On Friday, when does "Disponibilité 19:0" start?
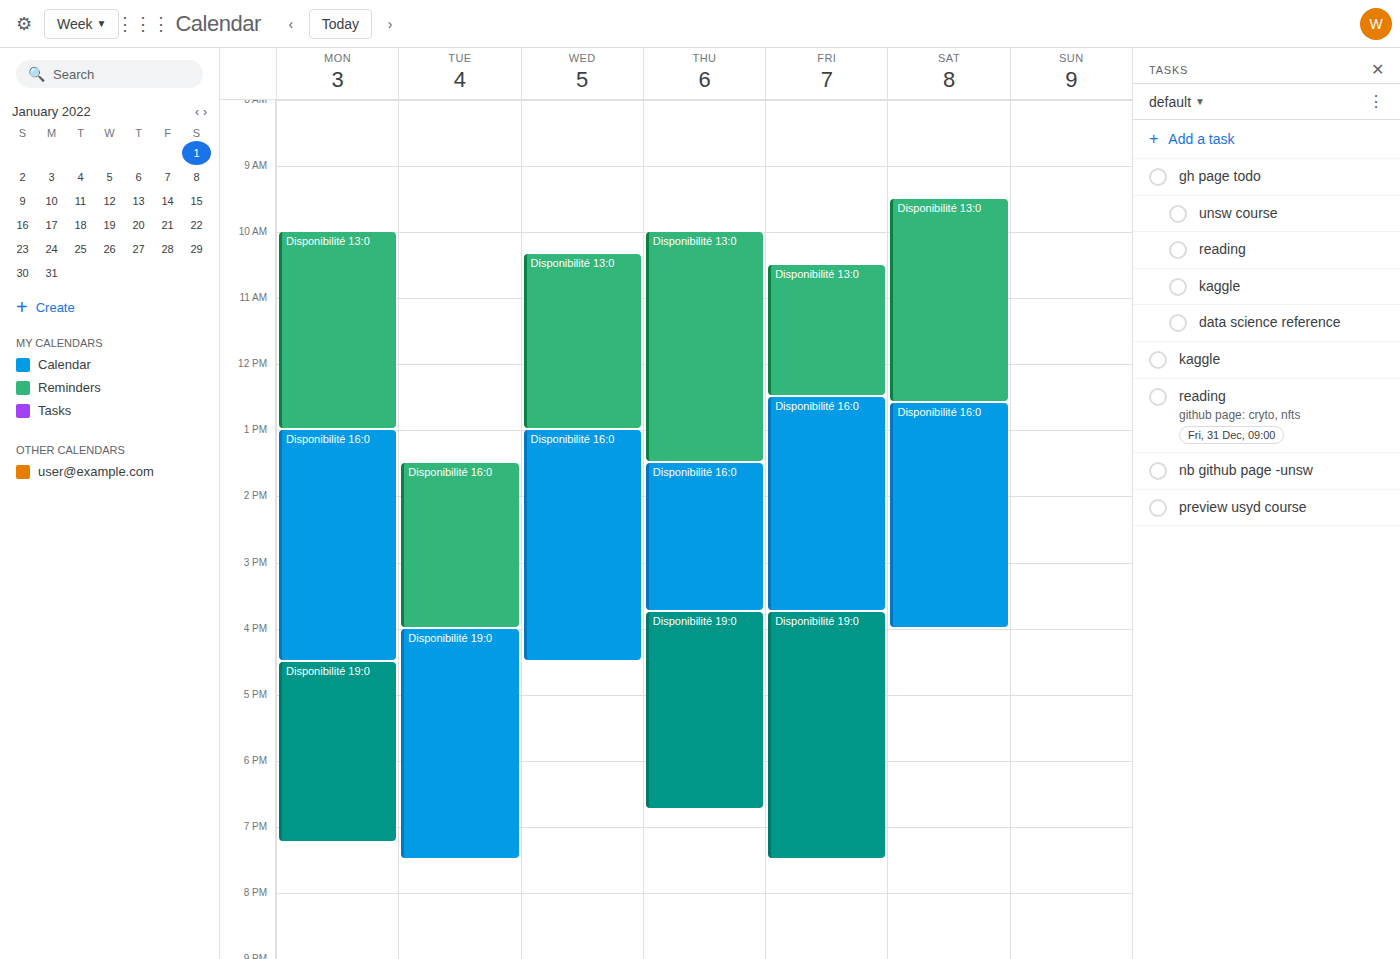
3:45 PM